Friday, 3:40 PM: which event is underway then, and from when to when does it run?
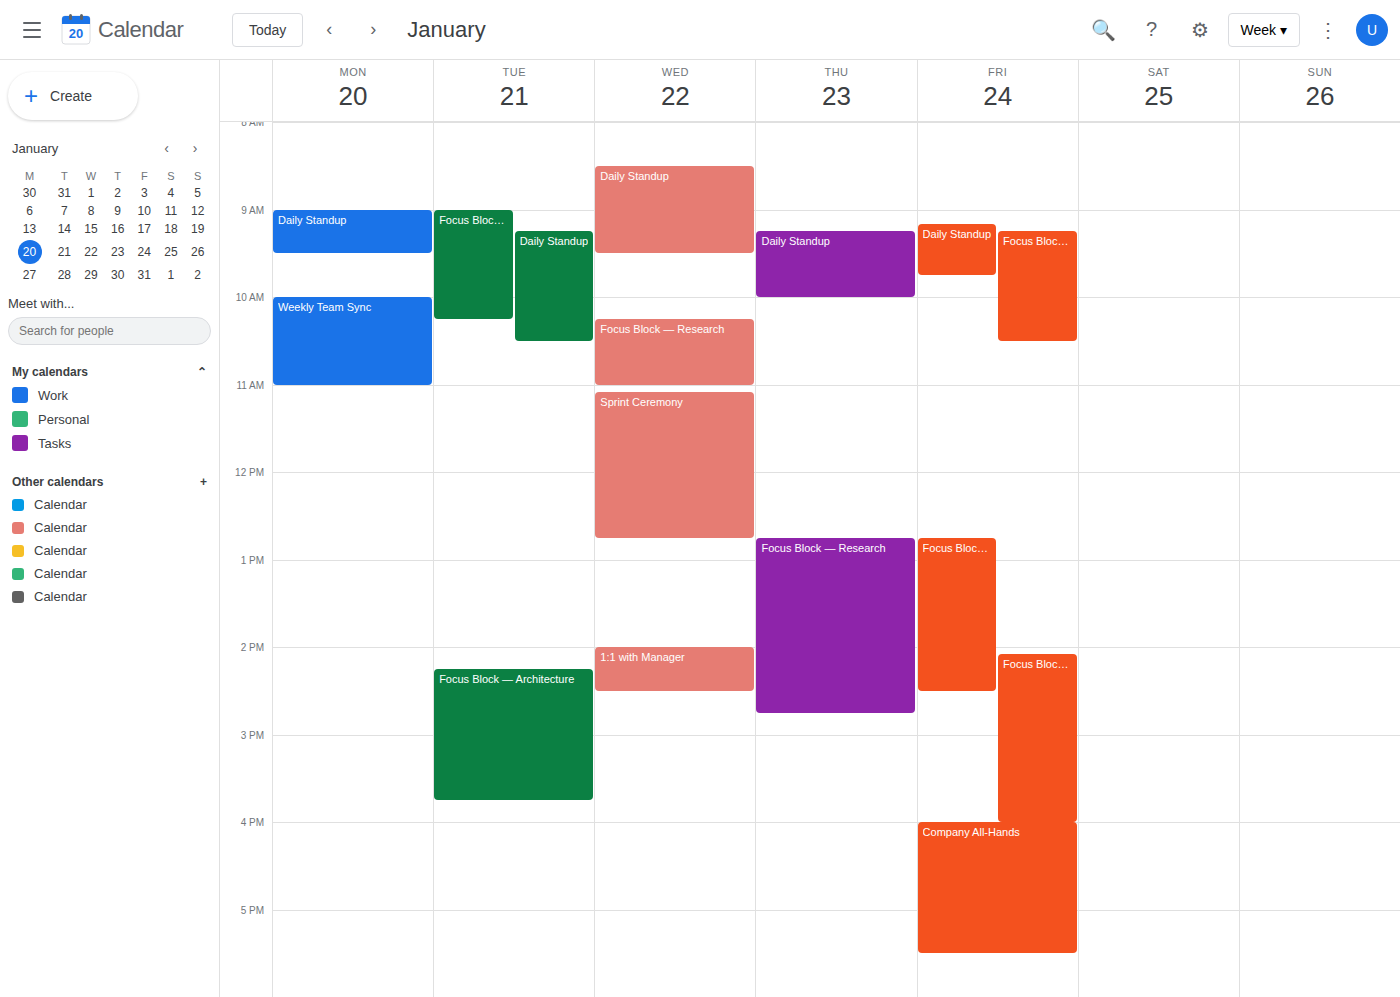
"Focus Block — Architecture", 2:05 PM to 4:00 PM